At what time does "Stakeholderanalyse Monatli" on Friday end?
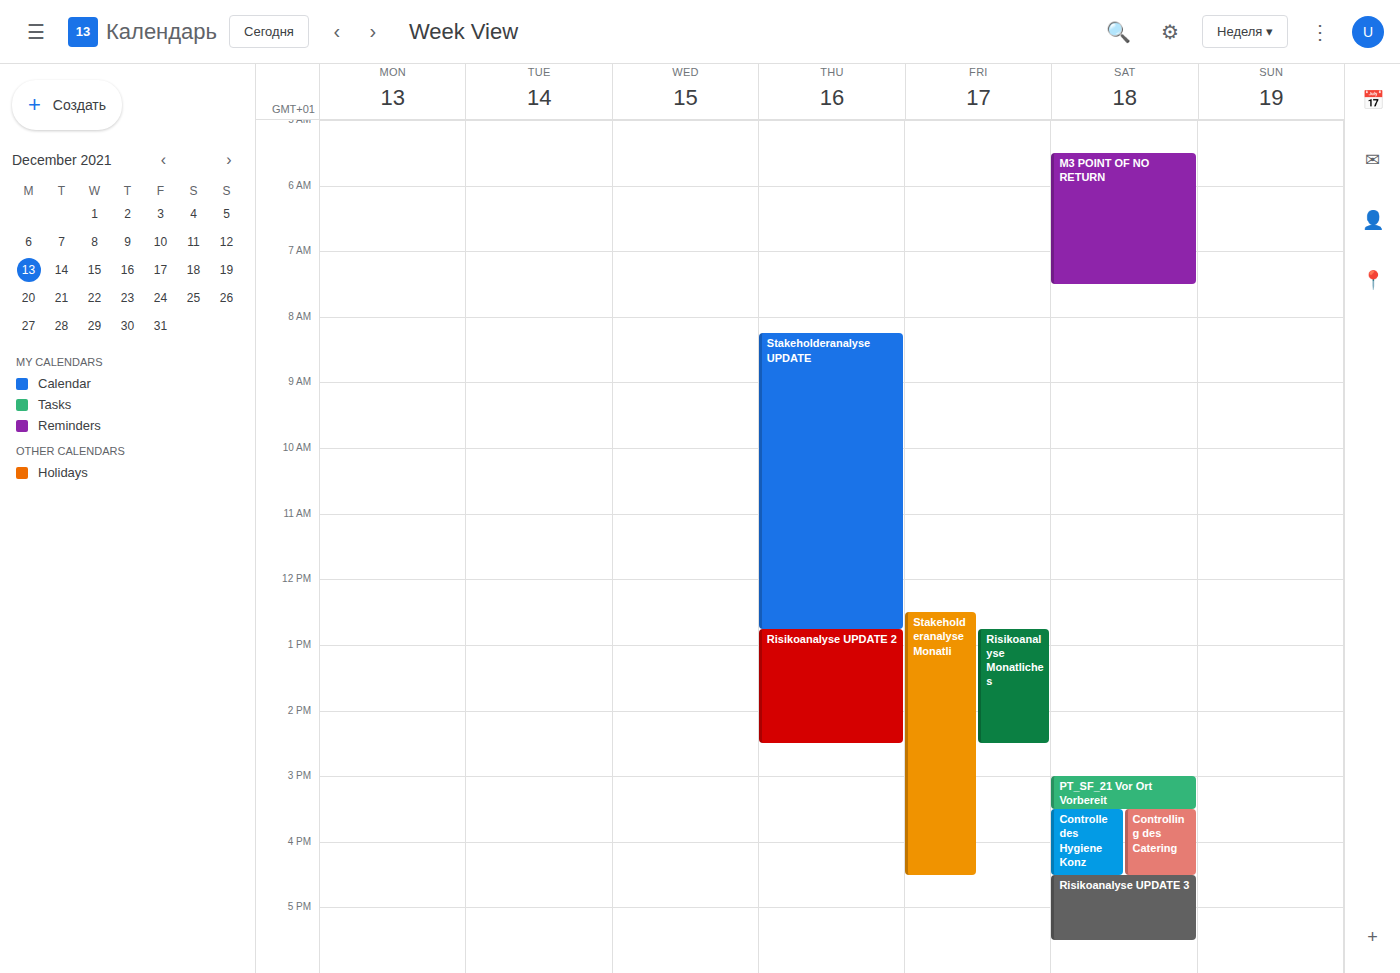
4:30 PM